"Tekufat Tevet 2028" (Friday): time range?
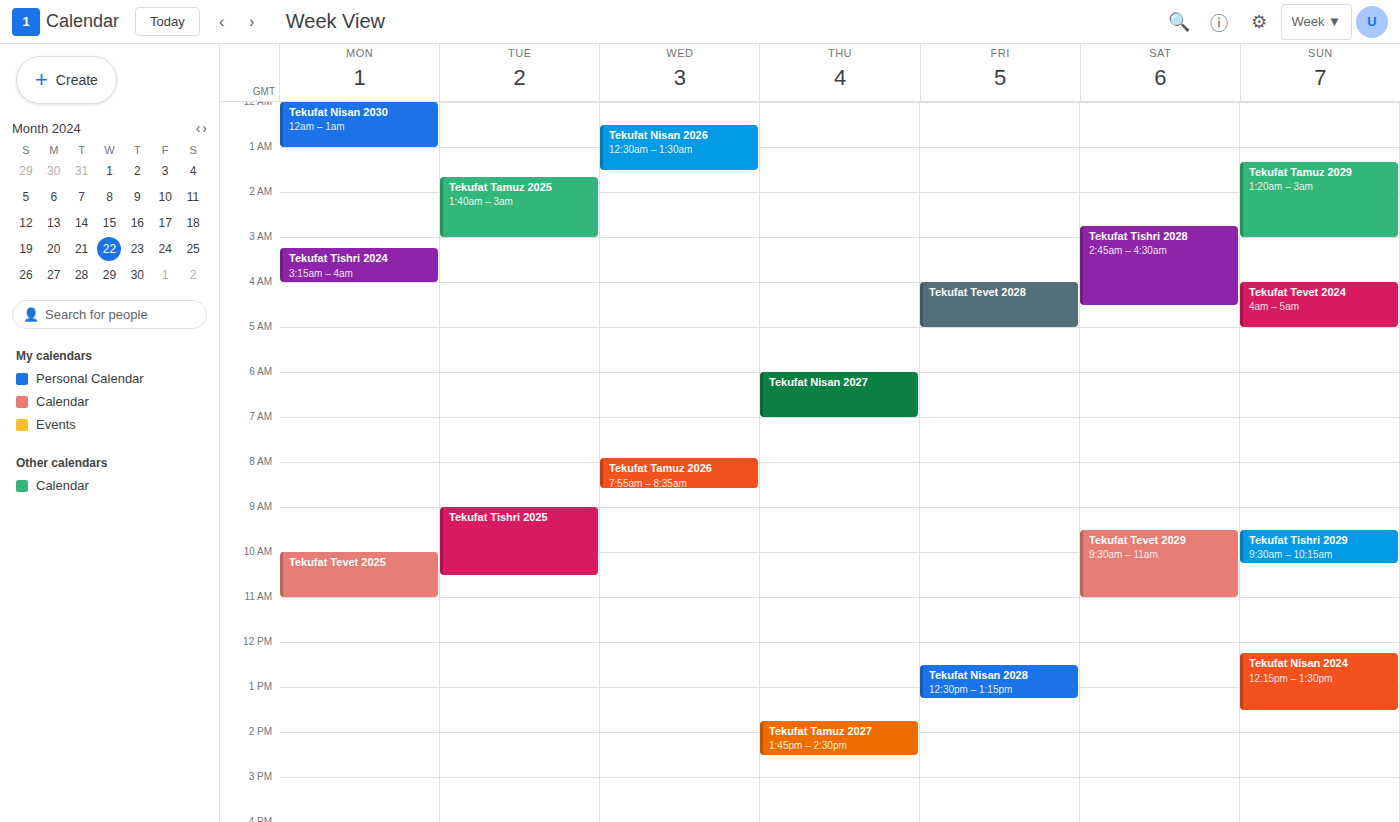
4:00 AM to 5:00 AM